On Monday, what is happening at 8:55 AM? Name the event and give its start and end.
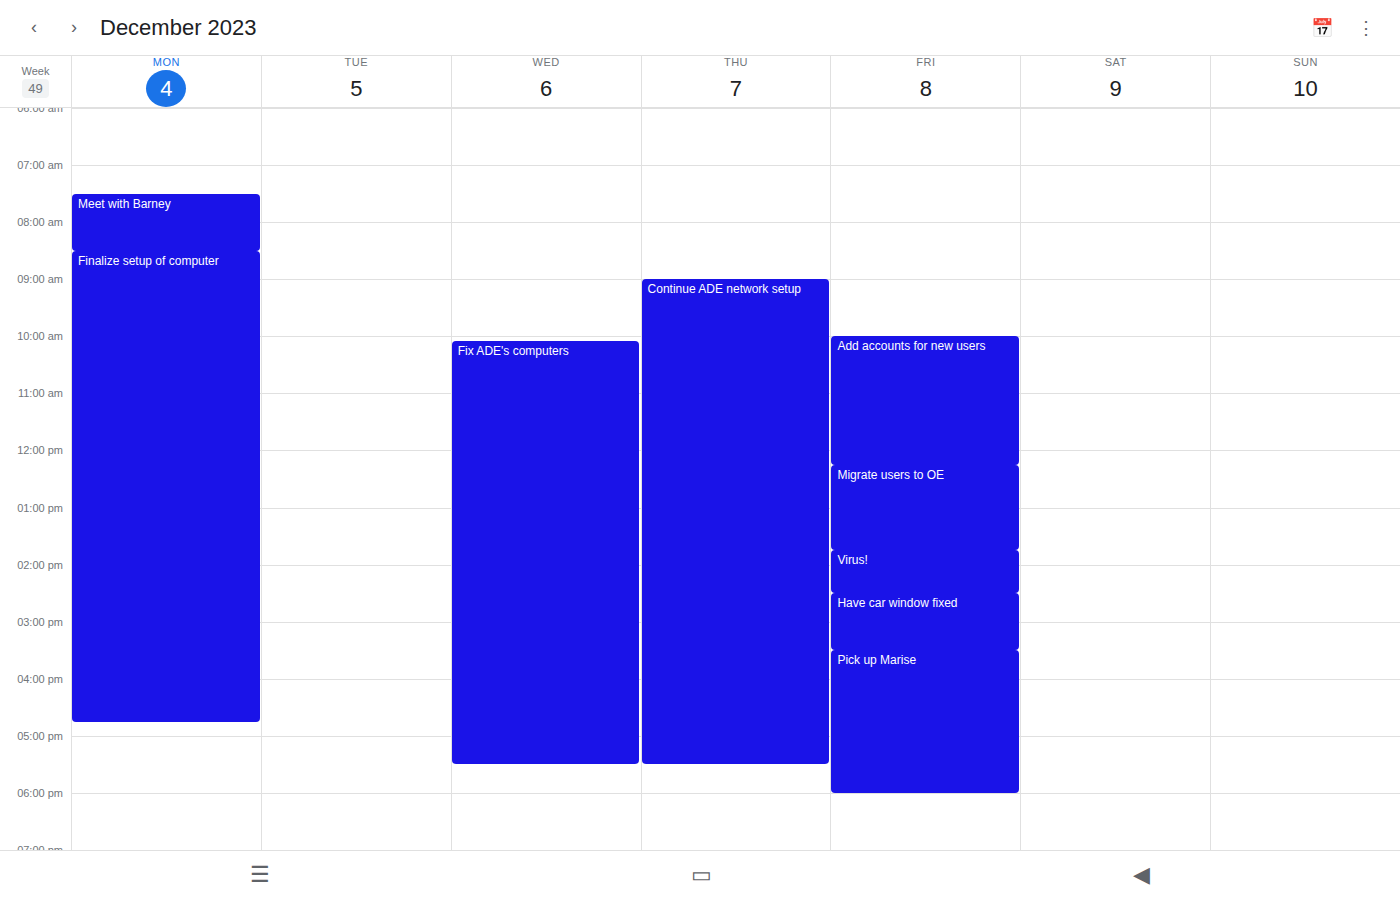
"Finalize setup of computer", 8:30 AM to 4:45 PM